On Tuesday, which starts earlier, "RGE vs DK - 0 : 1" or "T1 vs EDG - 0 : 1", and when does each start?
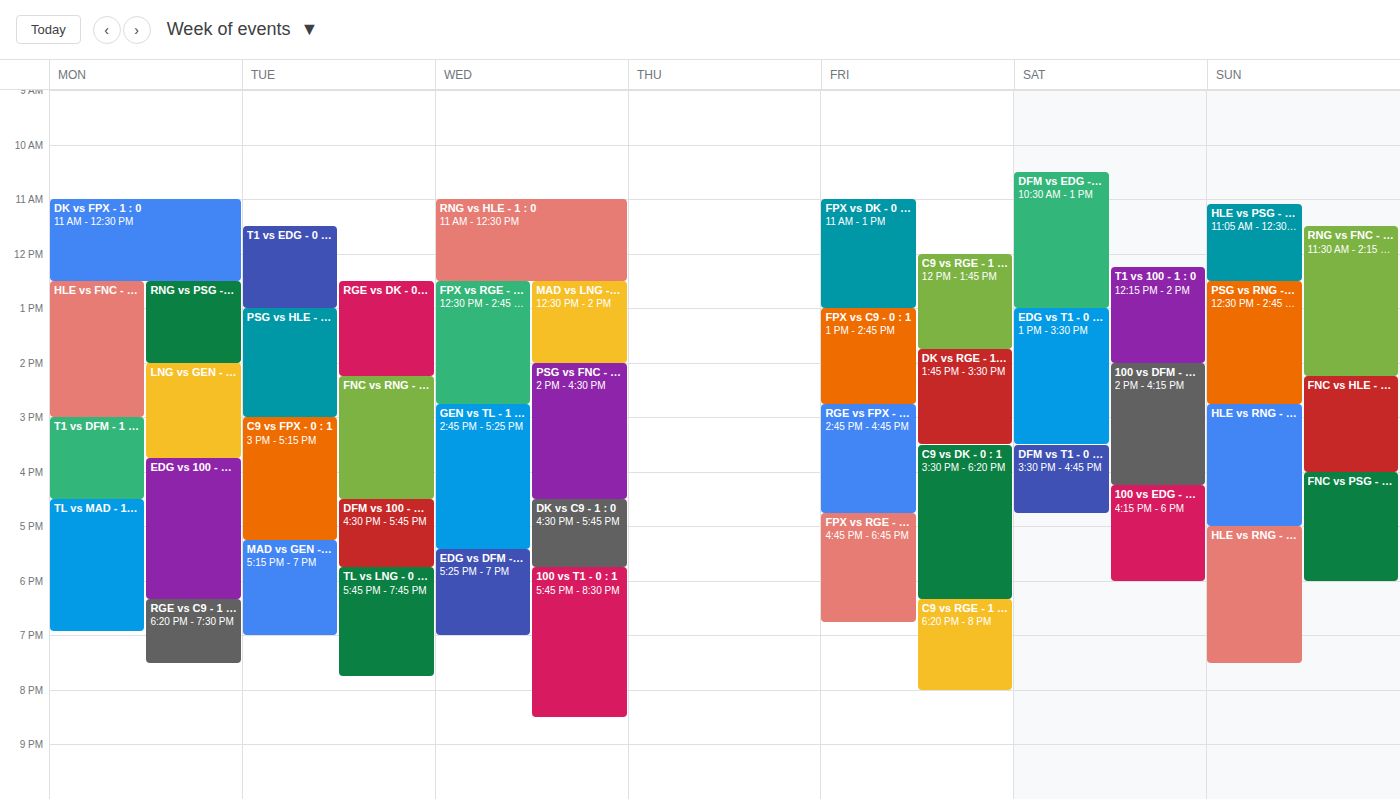
"T1 vs EDG - 0 : 1" 11:30 AM; "RGE vs DK - 0 : 1" 12:30 PM.